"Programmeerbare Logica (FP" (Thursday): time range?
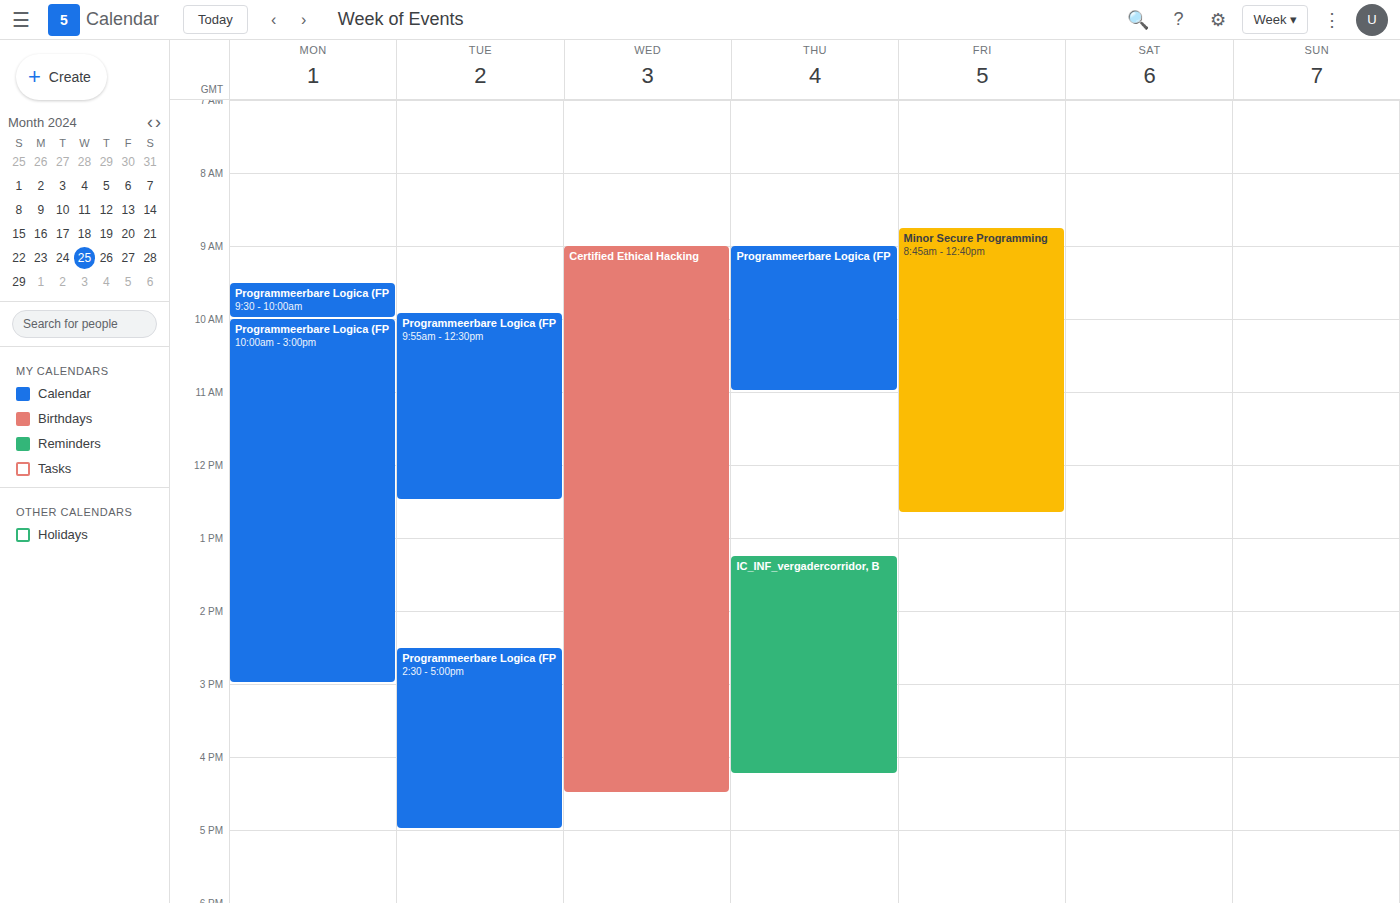
9:00 AM to 11:00 AM